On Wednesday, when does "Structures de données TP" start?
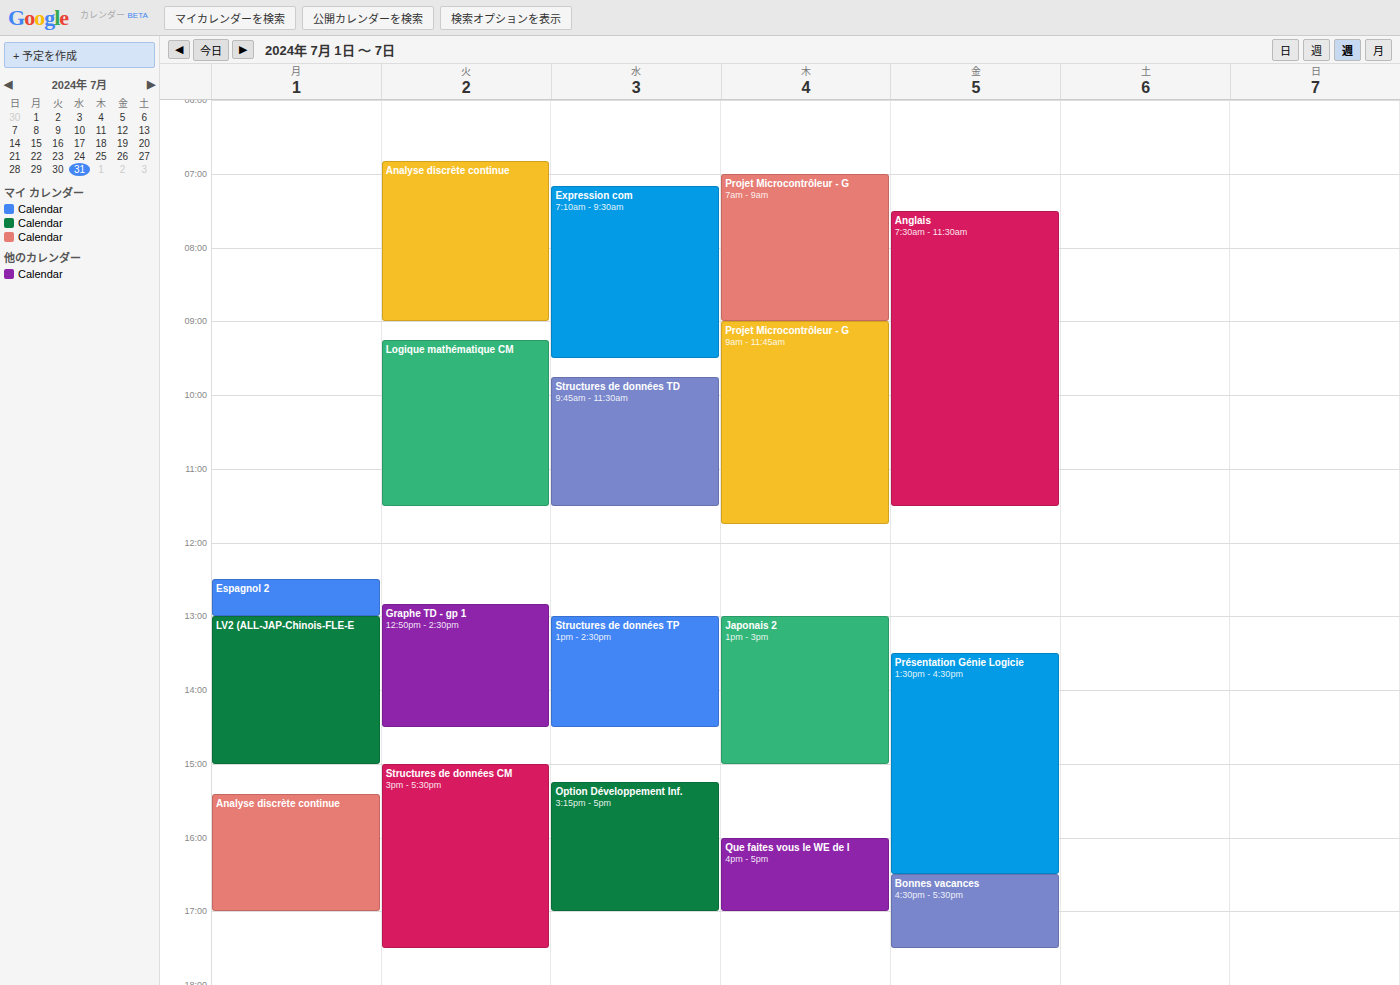
1:00 PM